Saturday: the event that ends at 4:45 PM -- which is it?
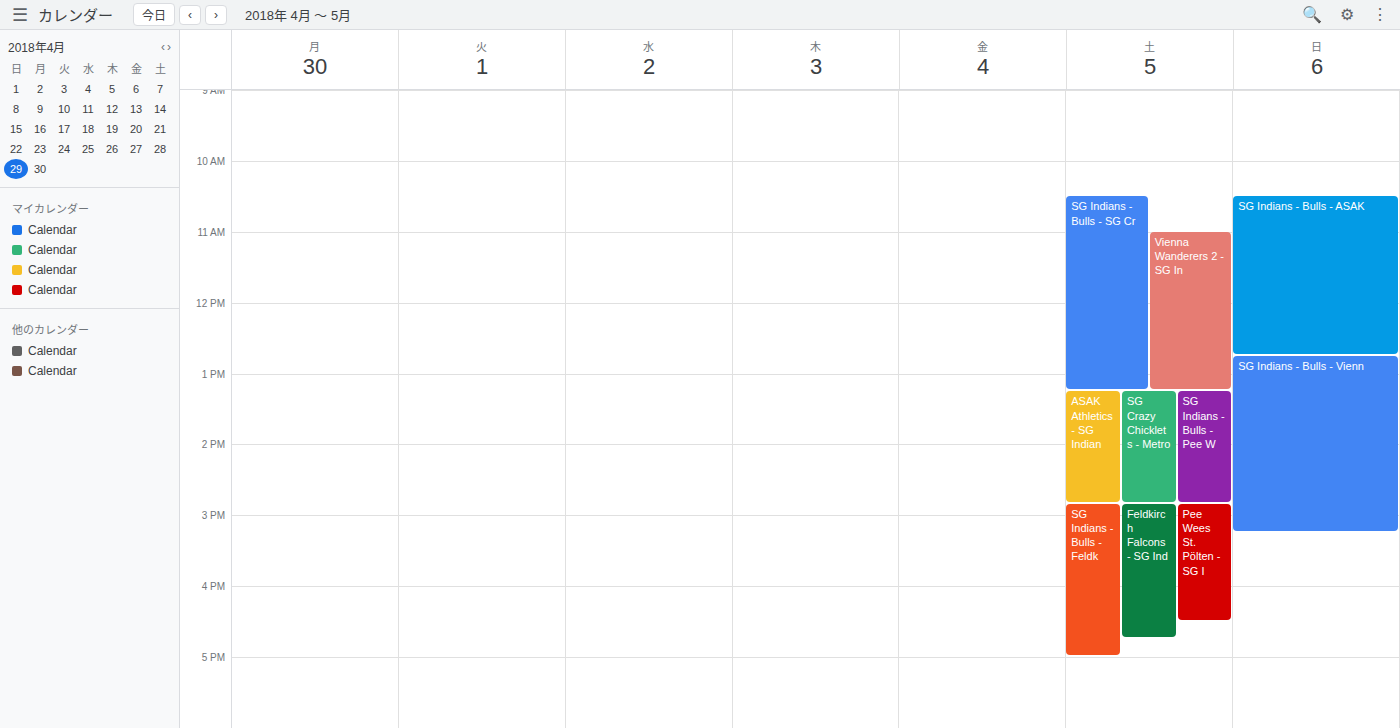
"Feldkirch Falcons - SG Ind"